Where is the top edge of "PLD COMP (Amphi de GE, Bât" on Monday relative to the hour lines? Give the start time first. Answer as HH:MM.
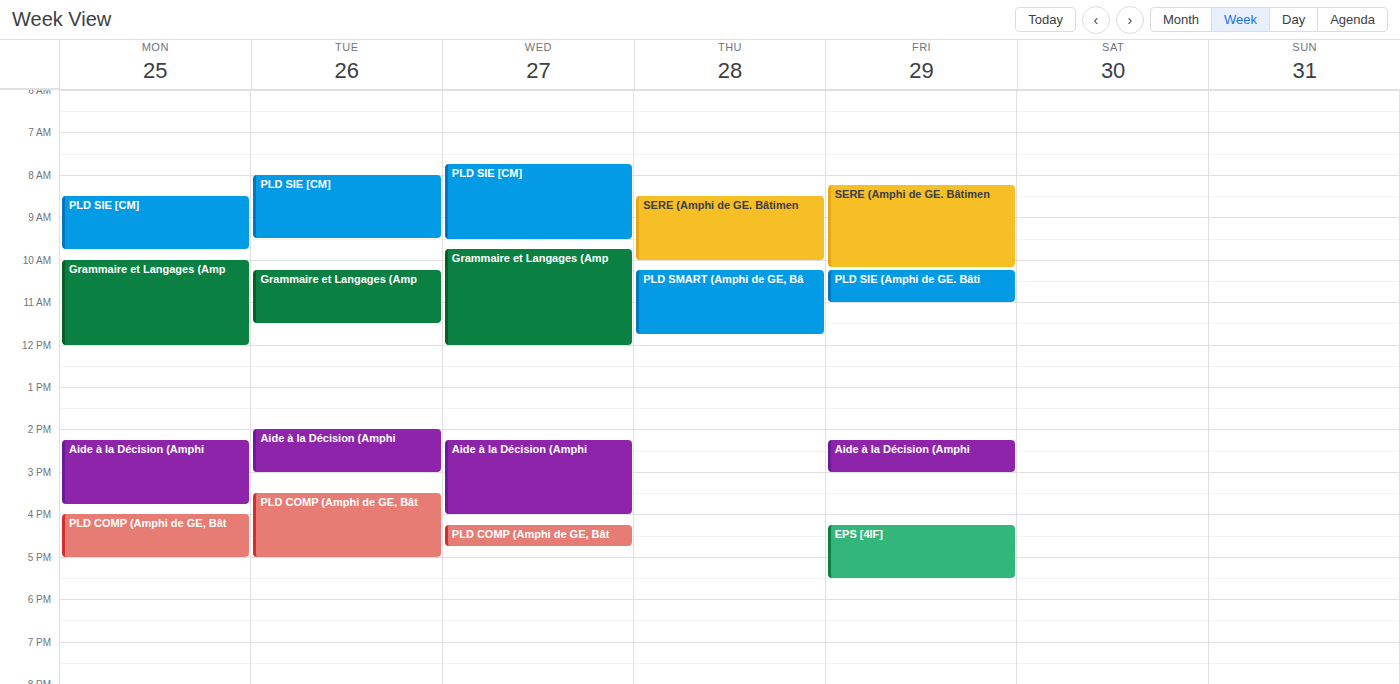
16:00 -- exactly on the 16:00 line.